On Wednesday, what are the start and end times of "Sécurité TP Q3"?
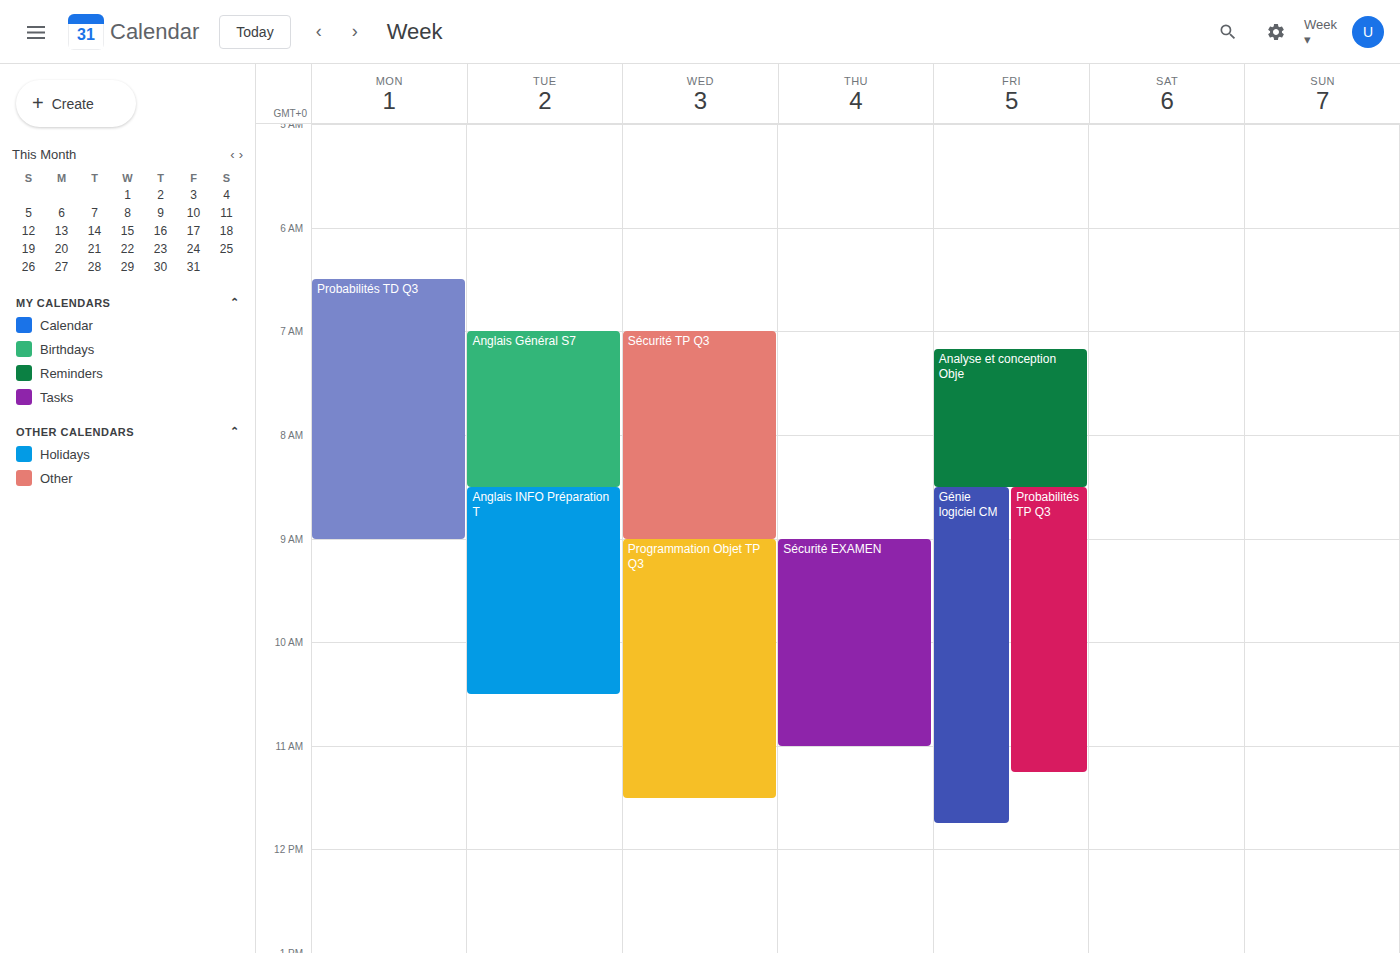
7:00 AM to 9:00 AM